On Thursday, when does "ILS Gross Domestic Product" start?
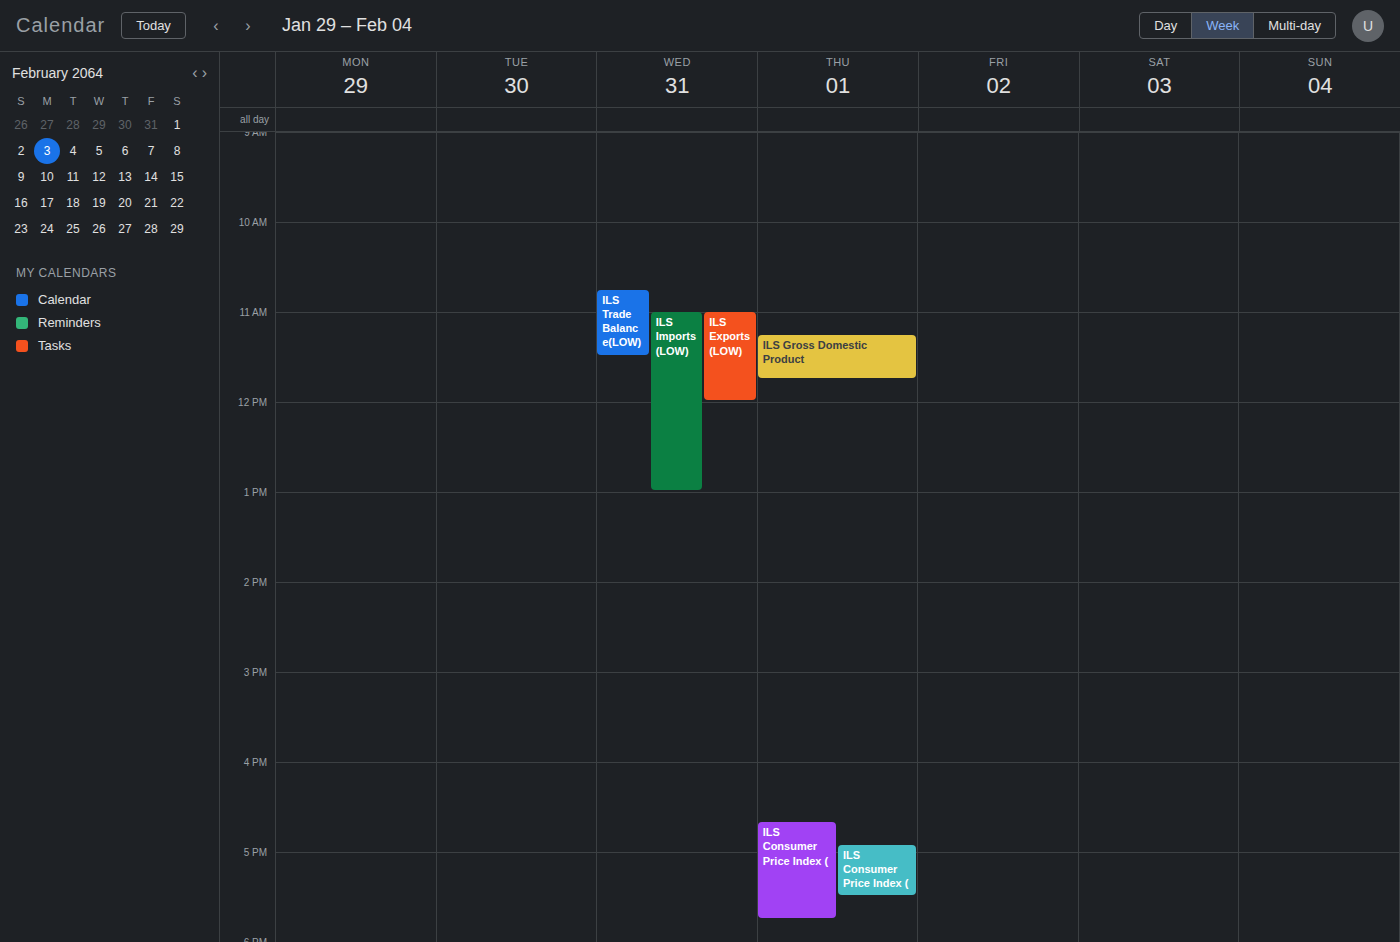
11:15 AM